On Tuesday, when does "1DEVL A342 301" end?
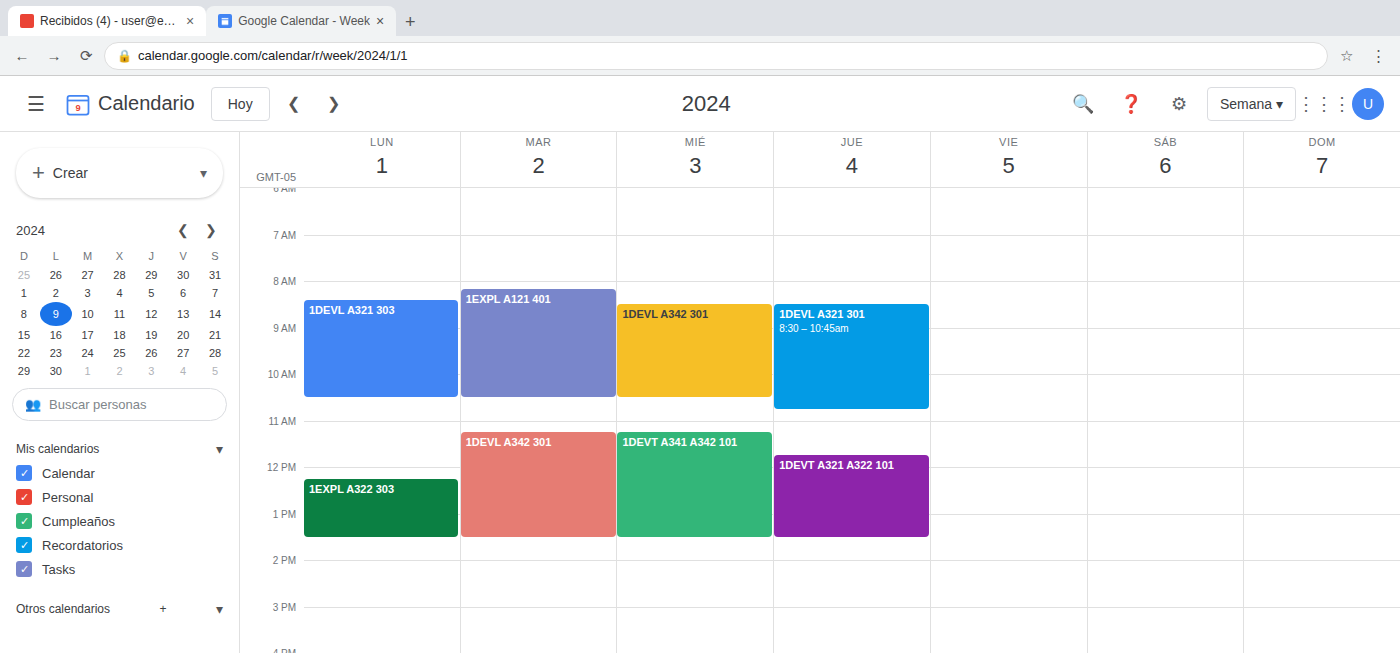
1:30 PM